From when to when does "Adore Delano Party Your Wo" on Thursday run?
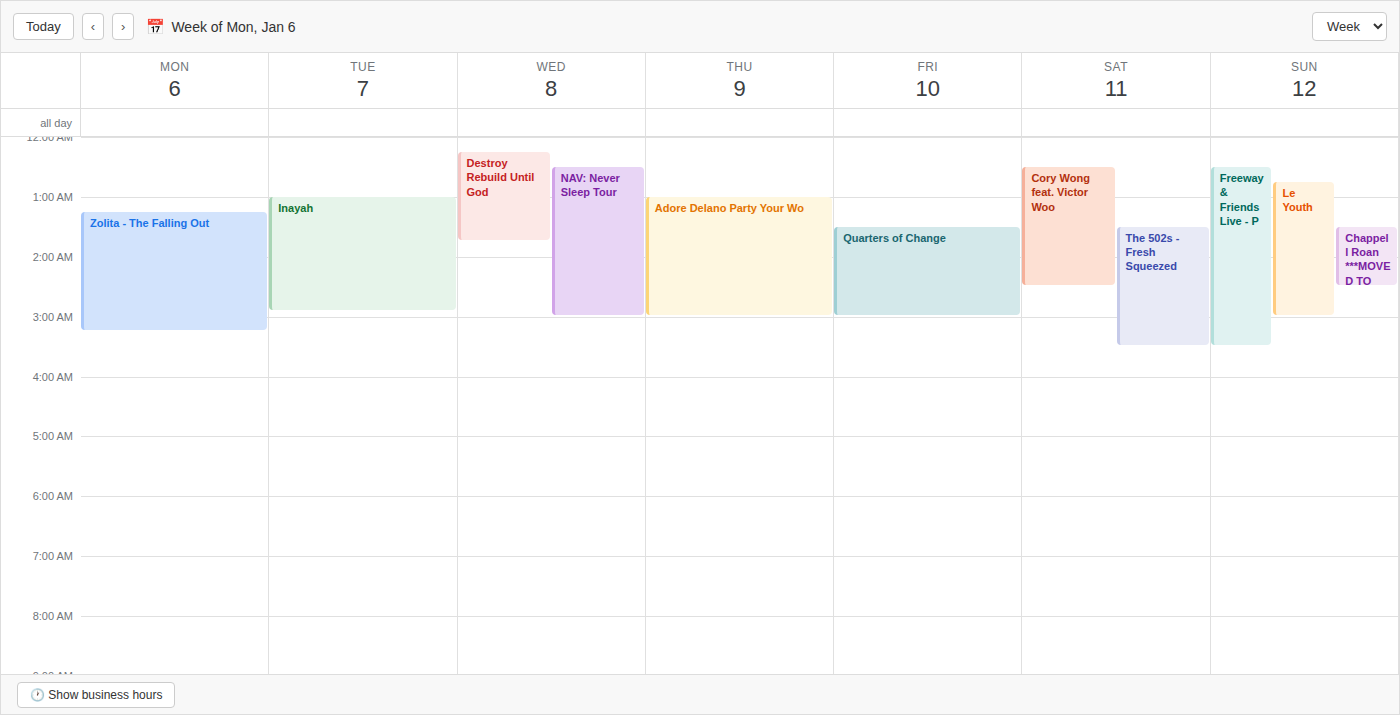
1:00 AM to 3:00 AM